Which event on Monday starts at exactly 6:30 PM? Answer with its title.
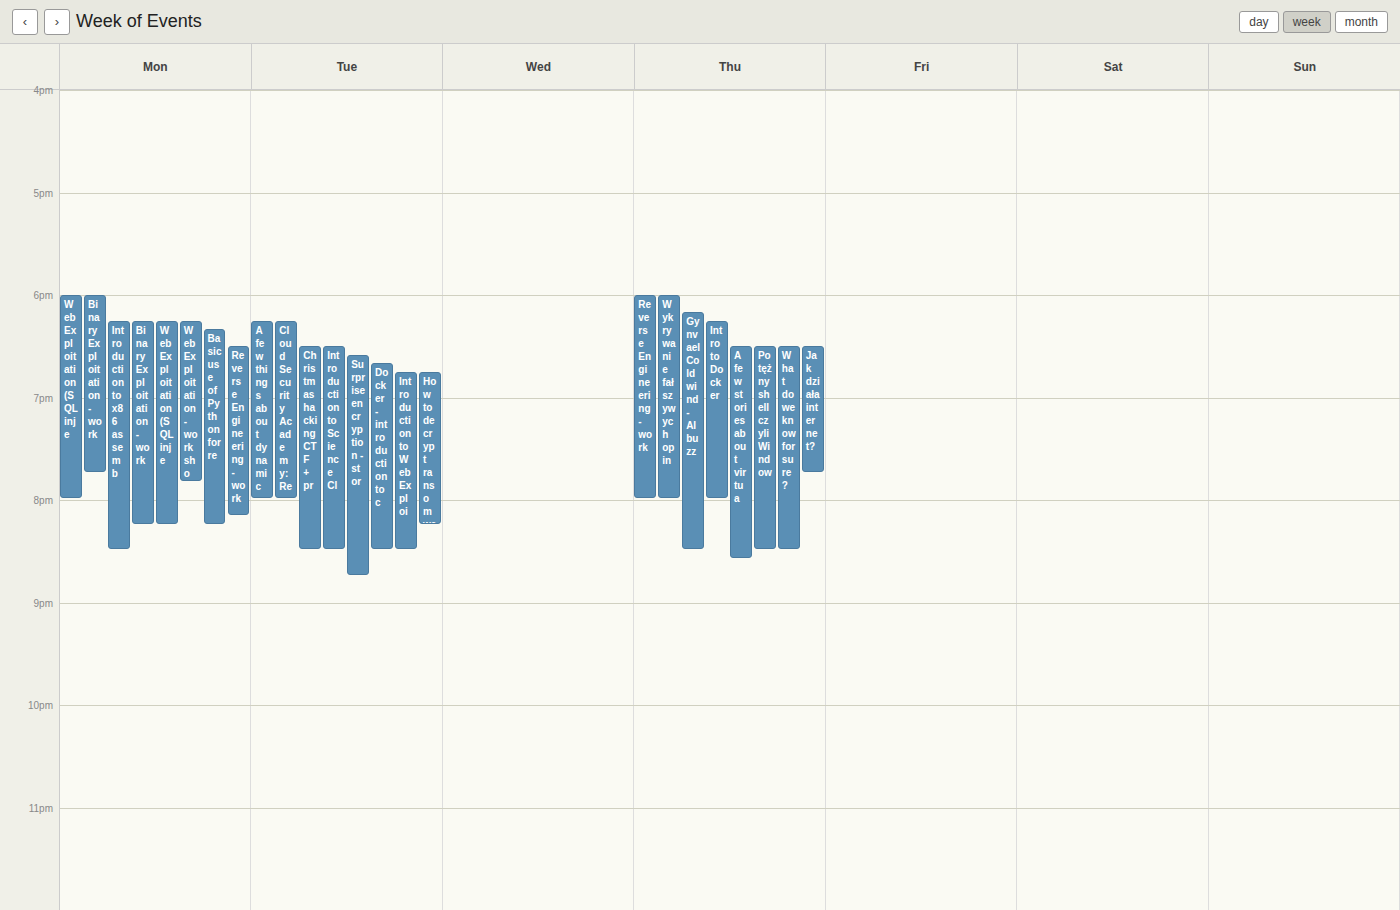
"Reverse Engineering - work"